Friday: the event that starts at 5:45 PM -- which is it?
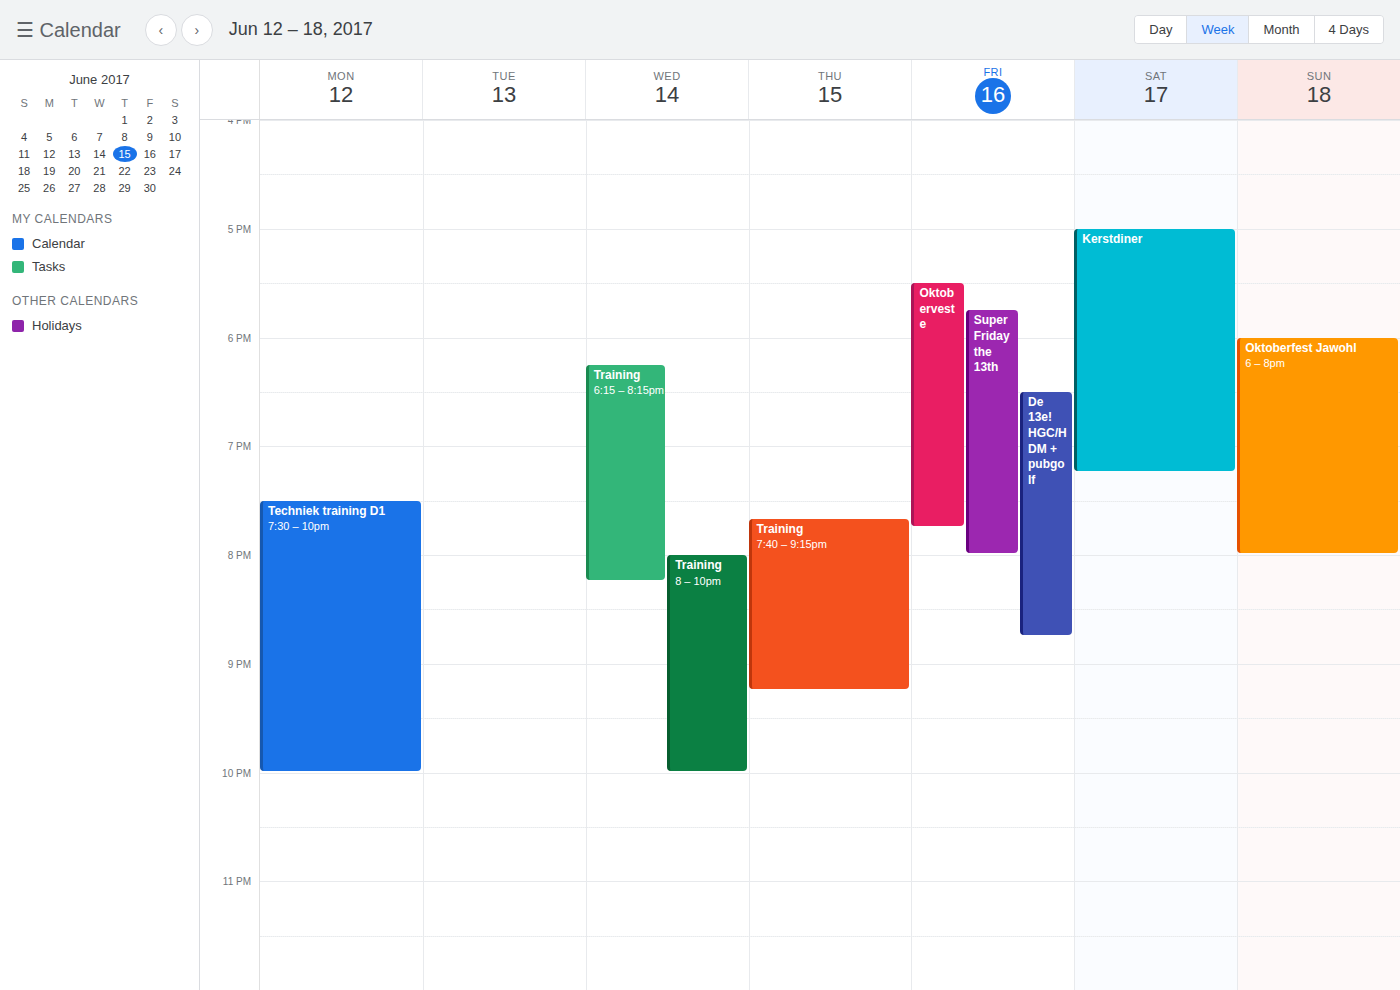
"Super Friday the 13th"